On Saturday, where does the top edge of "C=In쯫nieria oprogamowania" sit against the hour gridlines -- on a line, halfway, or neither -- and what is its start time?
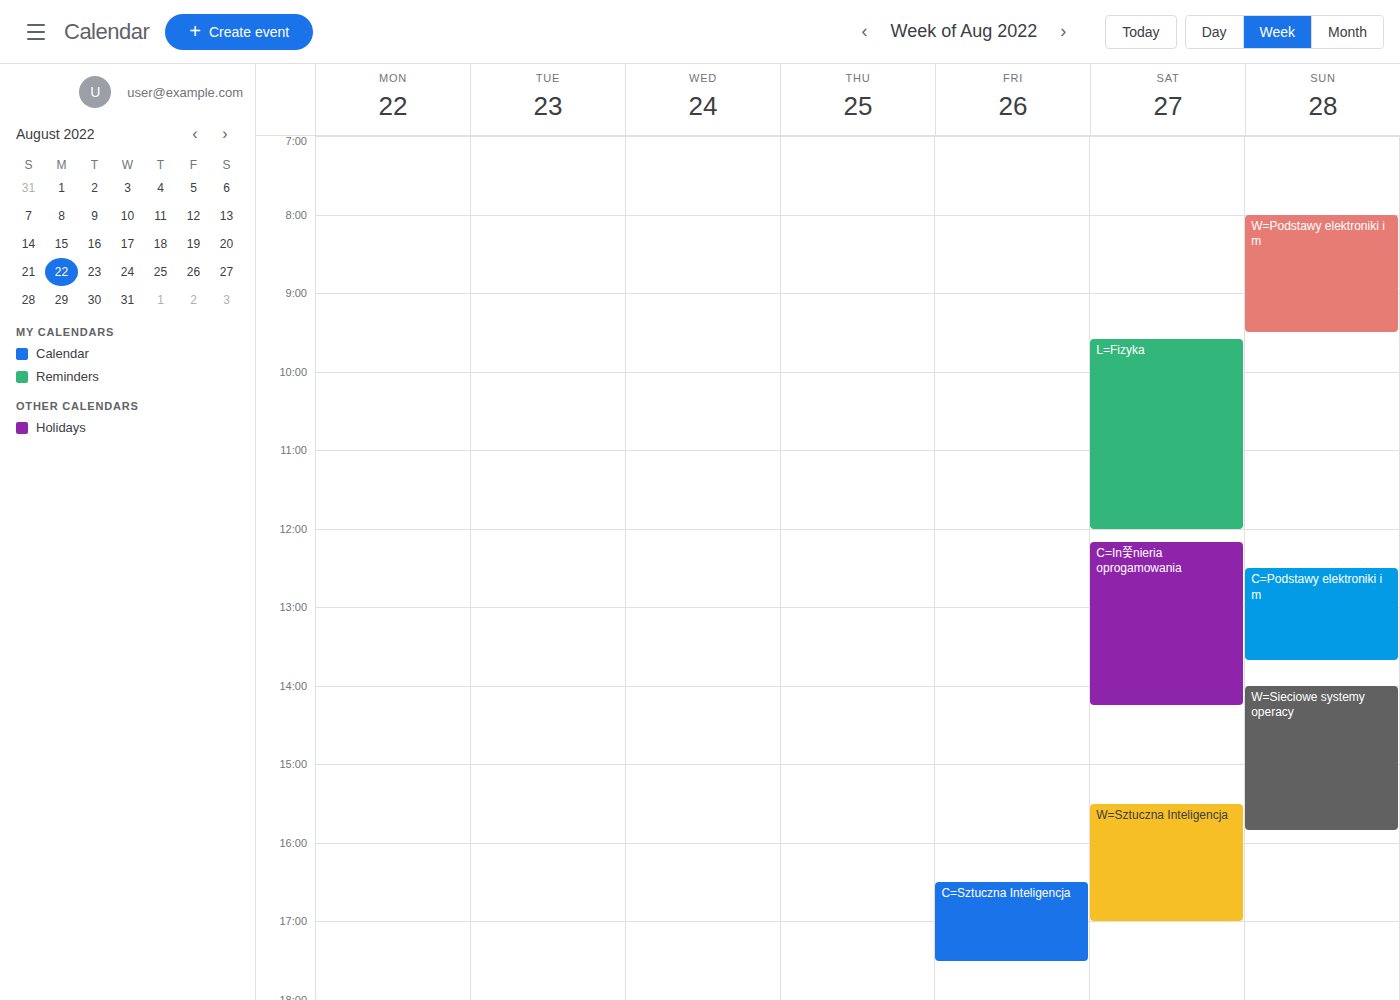
12:10 PM -- neither: 10 minutes below the 12 PM line and 50 minutes above the 1 PM line.